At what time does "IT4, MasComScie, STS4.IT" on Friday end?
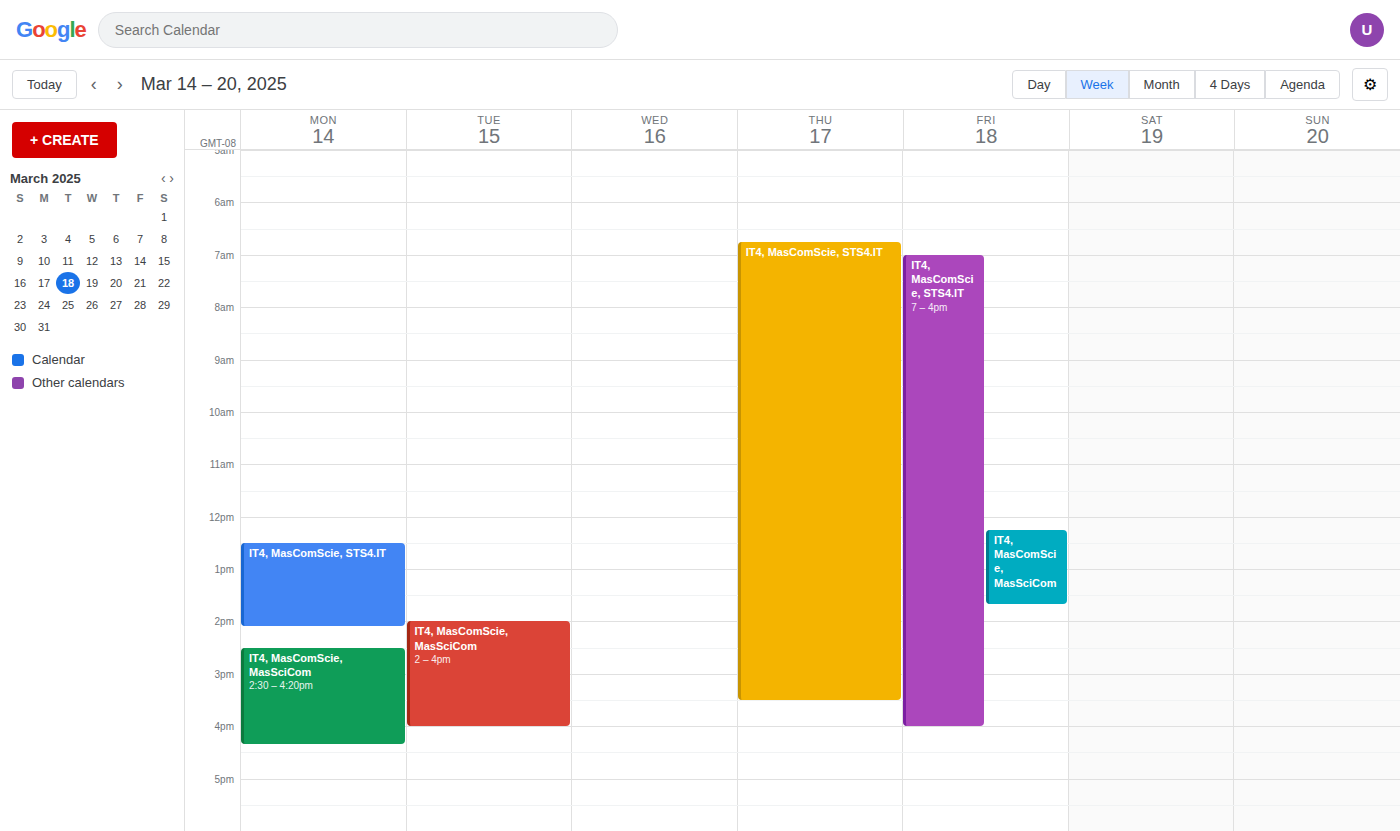
4:00 PM